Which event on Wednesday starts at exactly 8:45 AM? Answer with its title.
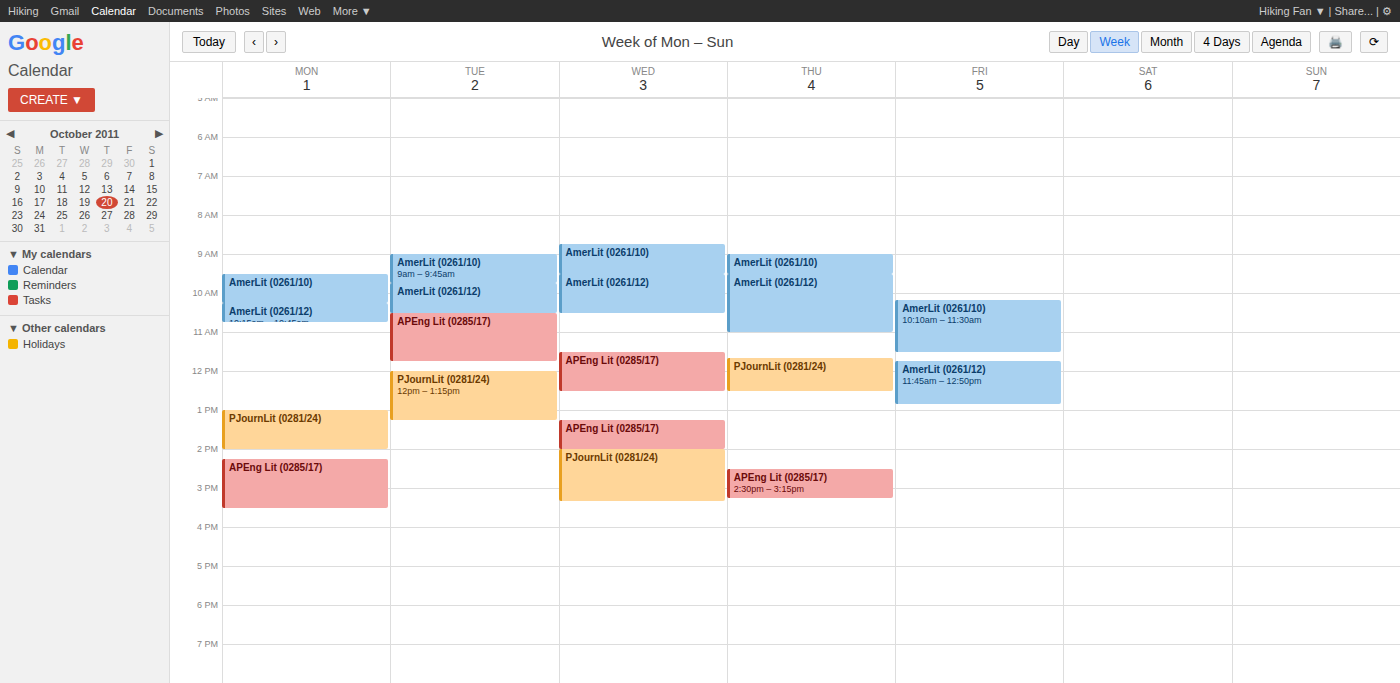
"AmerLit (0261/10)"